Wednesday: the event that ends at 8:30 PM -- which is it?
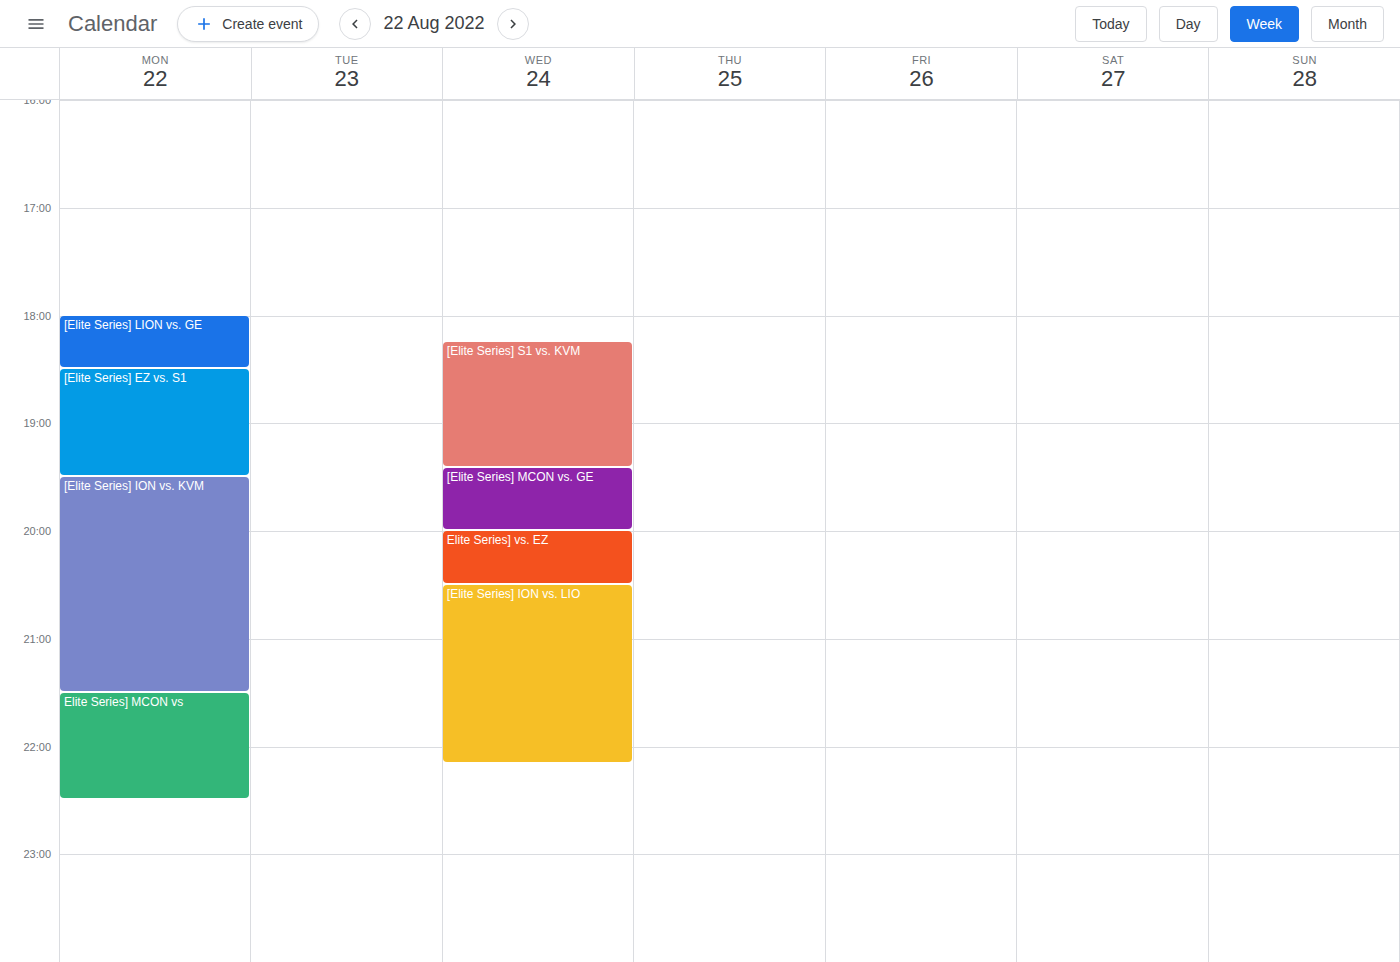
"Elite Series] vs. EZ"